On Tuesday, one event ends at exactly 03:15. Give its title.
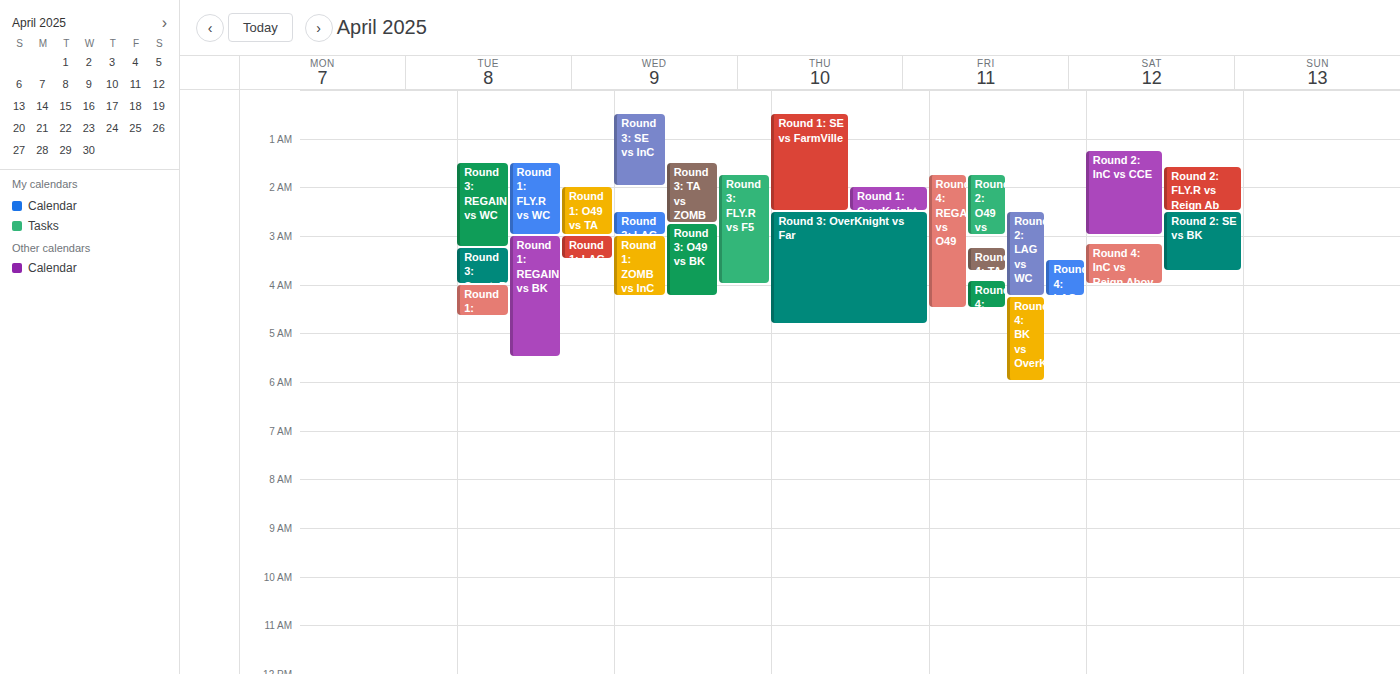
"Round 3: REGAIN vs WC"